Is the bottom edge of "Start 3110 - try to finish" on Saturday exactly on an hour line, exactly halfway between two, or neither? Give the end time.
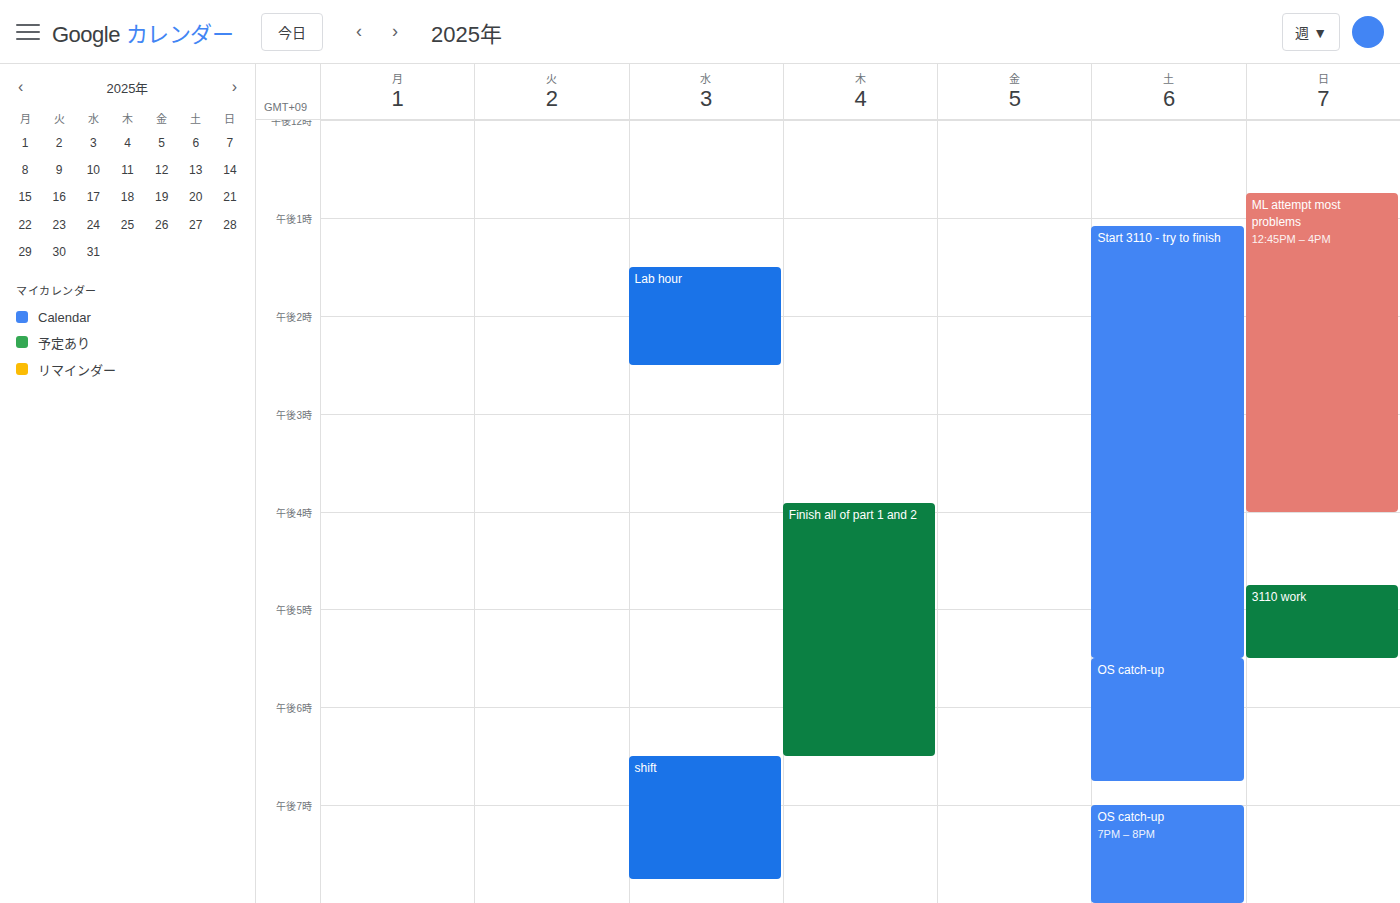
5:30 PM -- halfway between the 5 PM and 6 PM lines.